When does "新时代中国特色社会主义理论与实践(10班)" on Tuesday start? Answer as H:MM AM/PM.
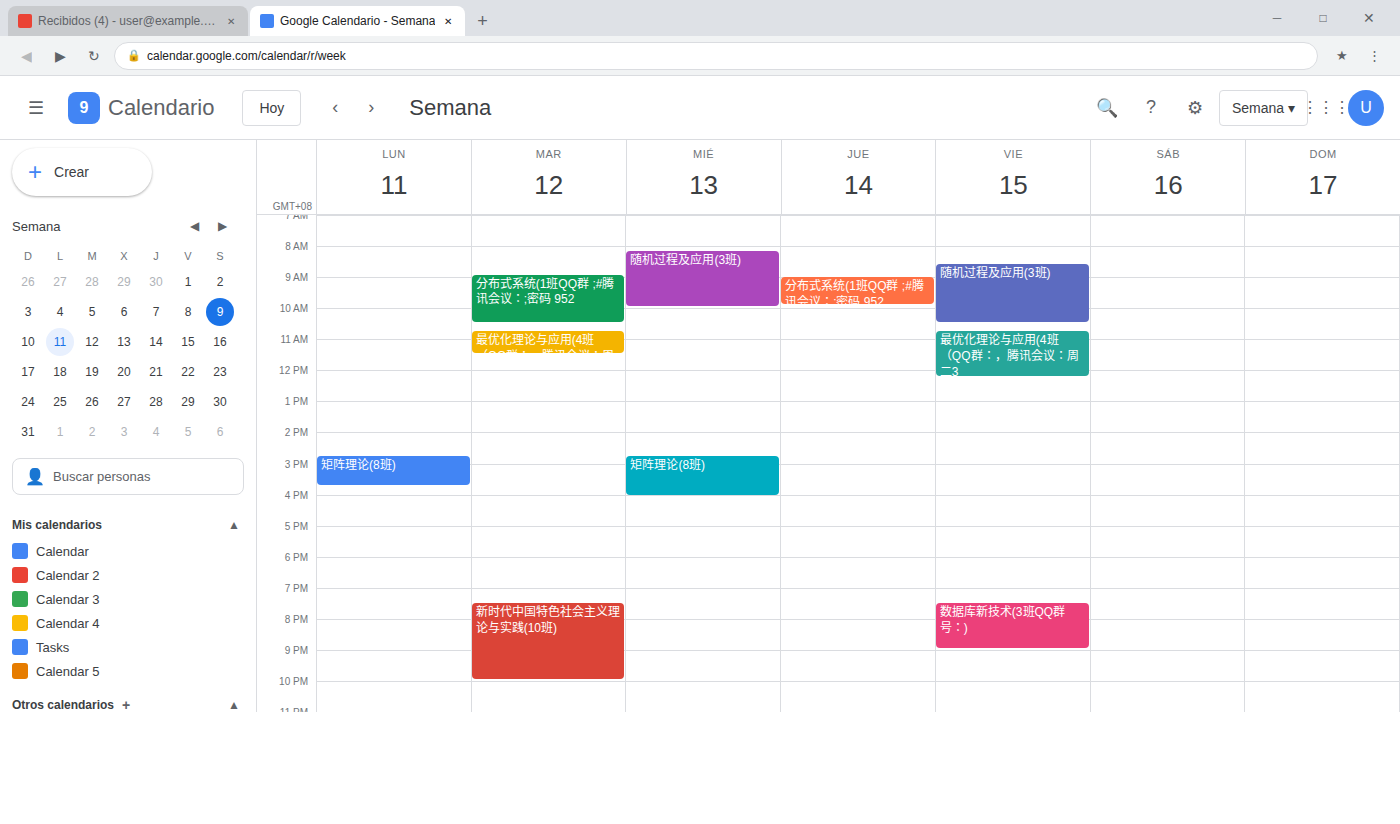
7:30 PM